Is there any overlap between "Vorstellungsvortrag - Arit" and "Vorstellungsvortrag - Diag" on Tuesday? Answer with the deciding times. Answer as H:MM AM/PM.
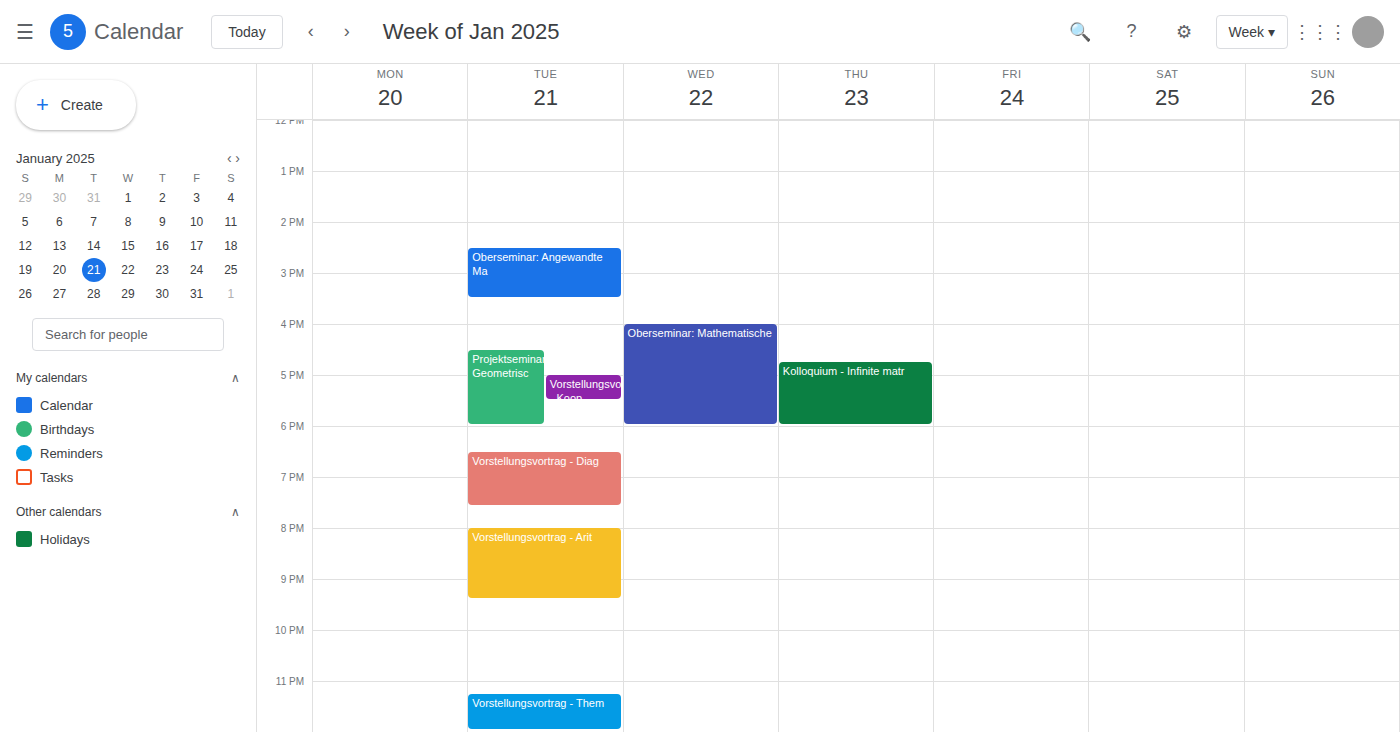
"Vorstellungsvortrag - Diag" ends at 7:35 PM and "Vorstellungsvortrag - Arit" starts at 8:00 PM -- no overlap.